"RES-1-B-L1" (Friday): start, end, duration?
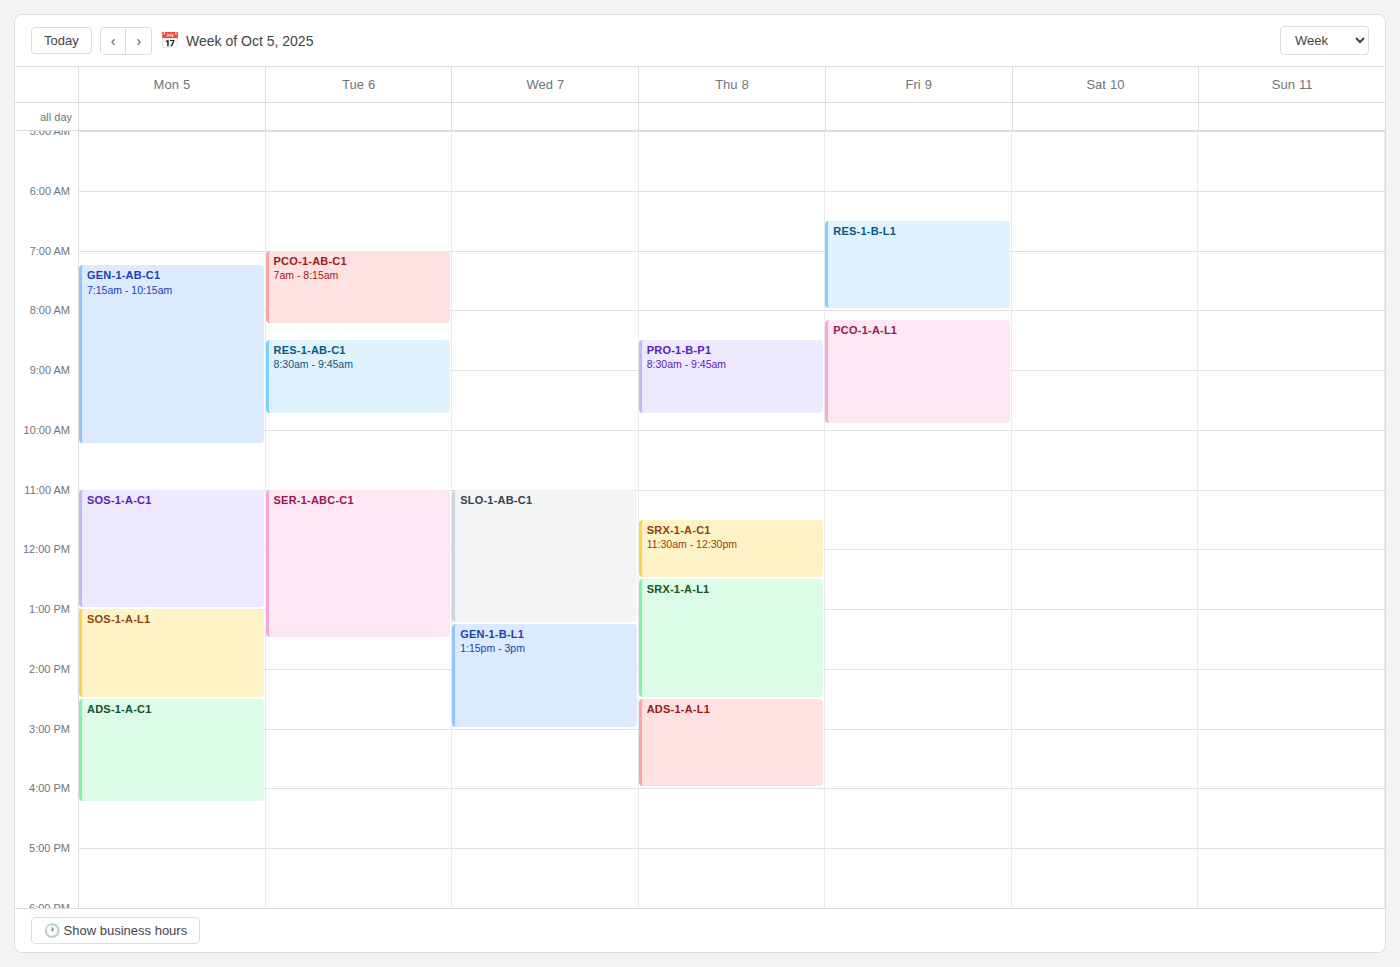
06:30 to 08:00, 1 hour 30 minutes